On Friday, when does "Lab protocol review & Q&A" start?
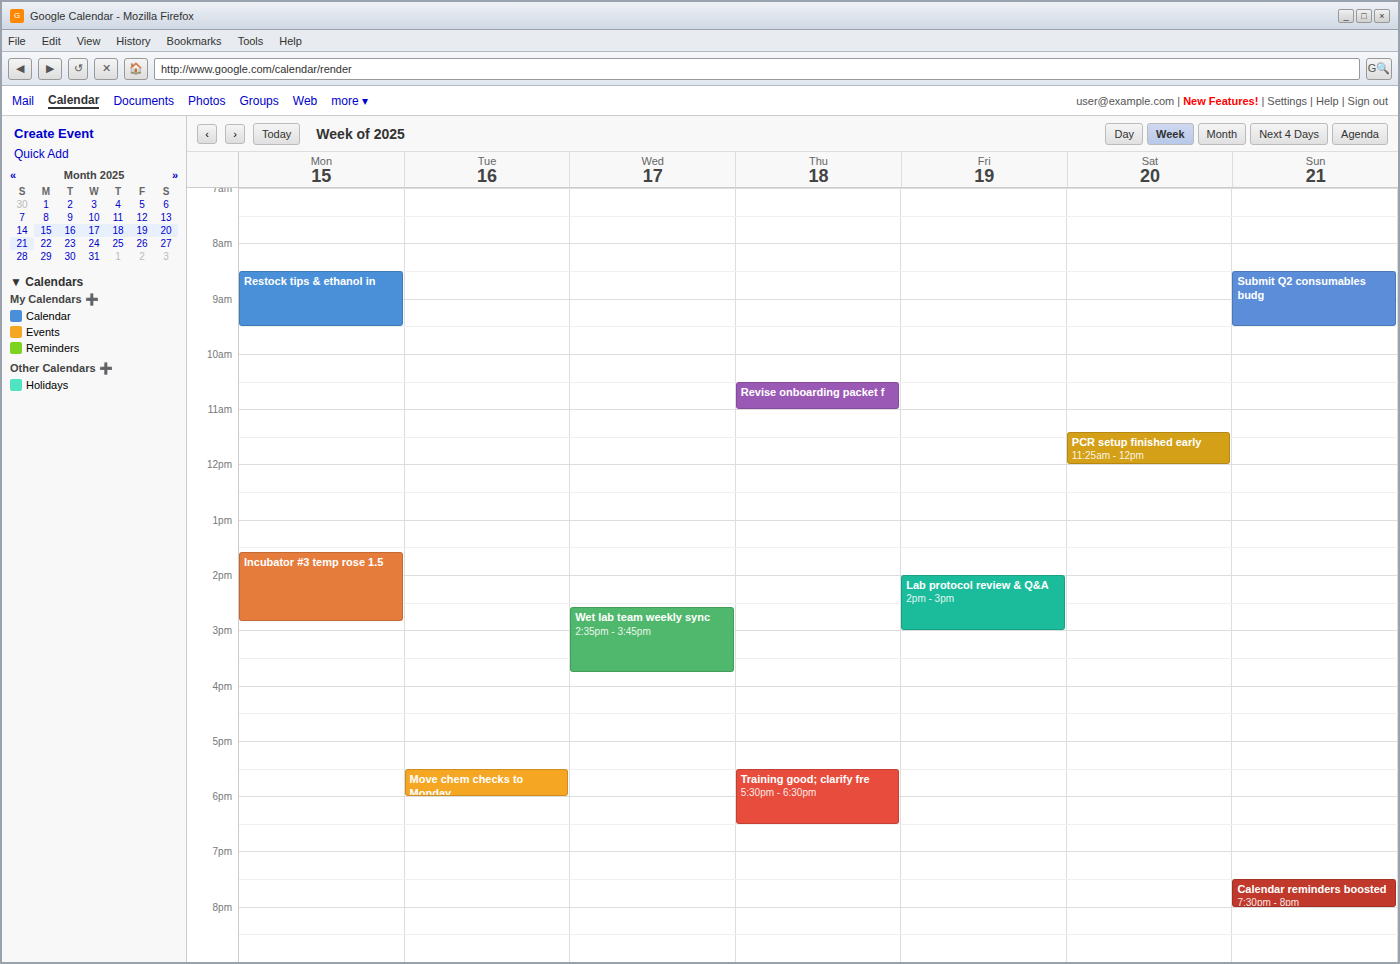
2:00 PM